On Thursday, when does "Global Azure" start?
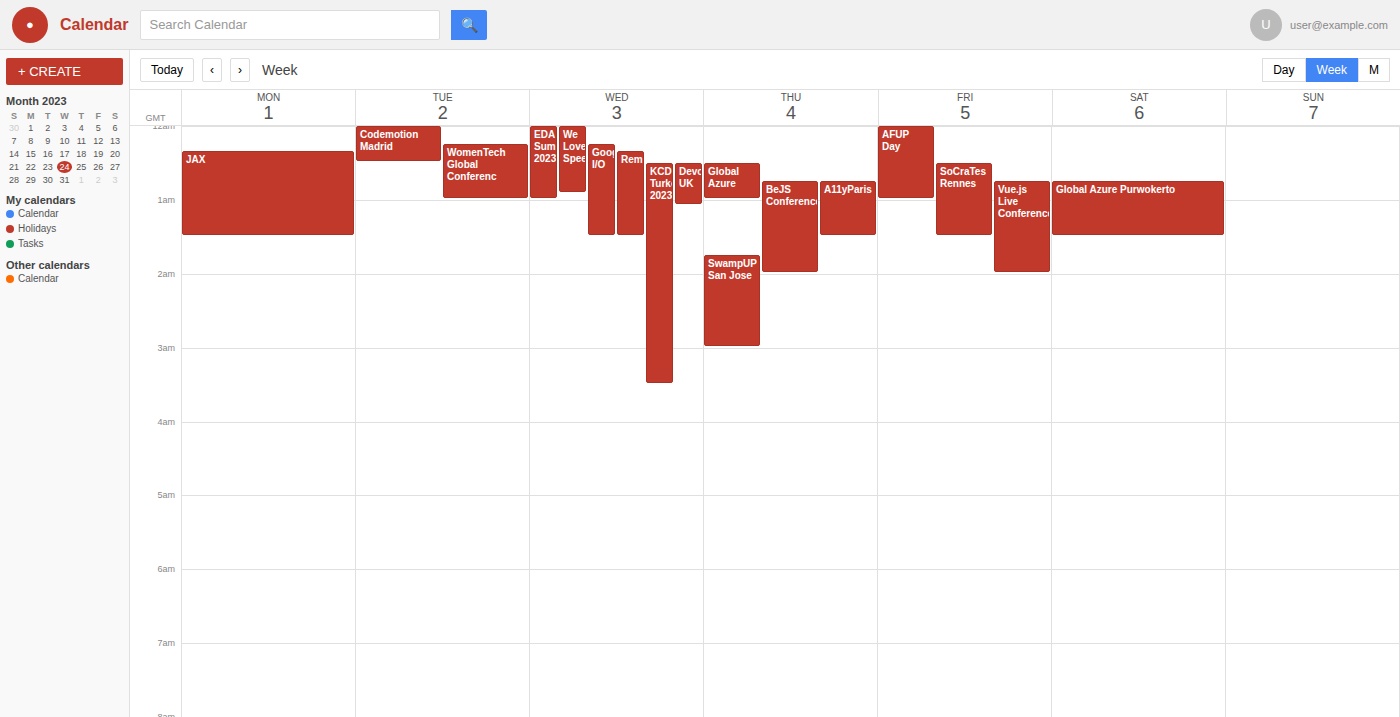
12:30 AM